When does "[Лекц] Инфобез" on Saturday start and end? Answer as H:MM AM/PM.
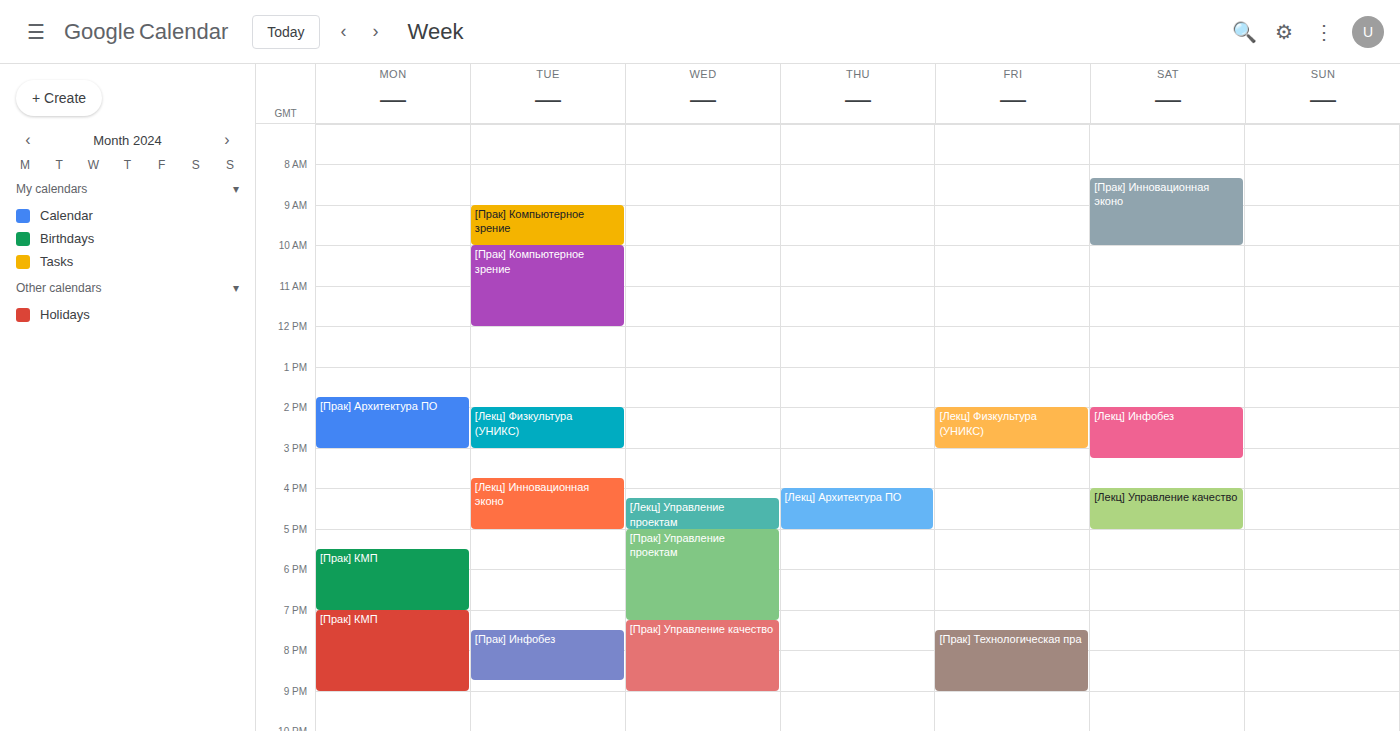
2:00 PM to 3:15 PM